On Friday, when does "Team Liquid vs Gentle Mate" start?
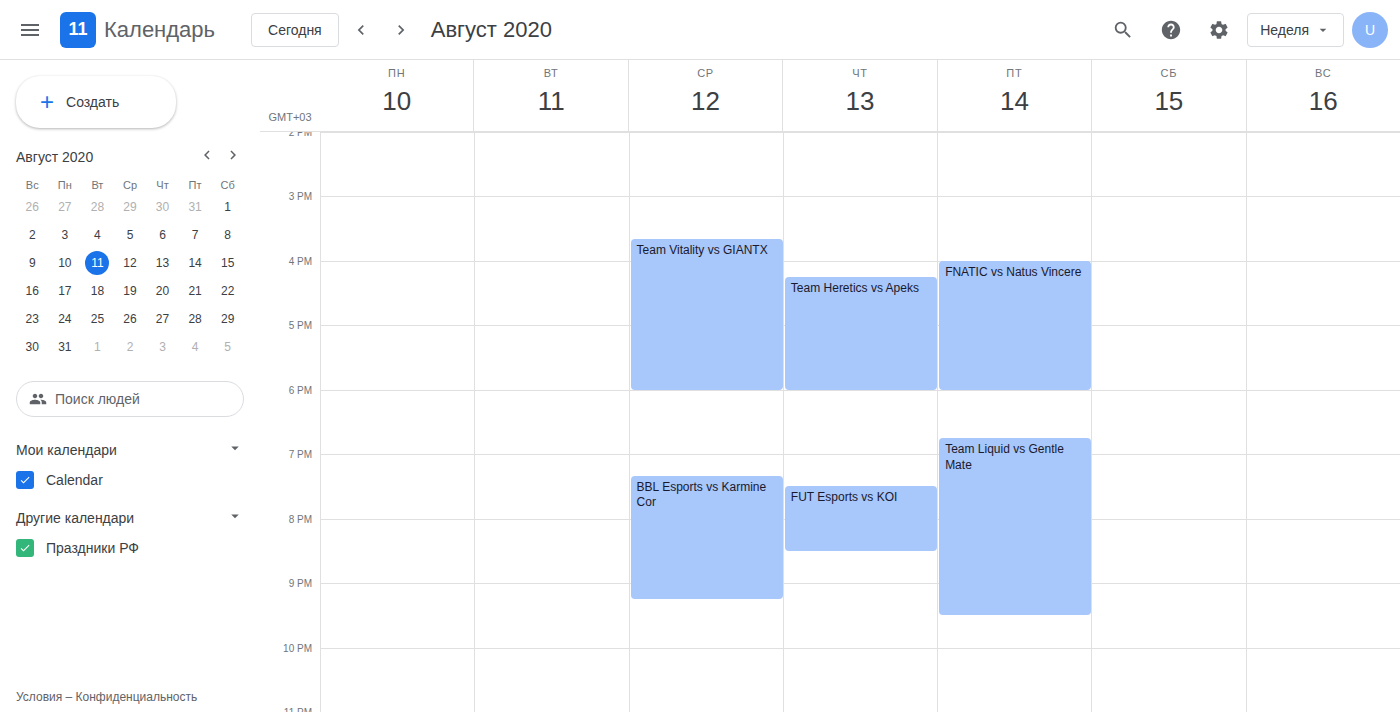
6:45 PM